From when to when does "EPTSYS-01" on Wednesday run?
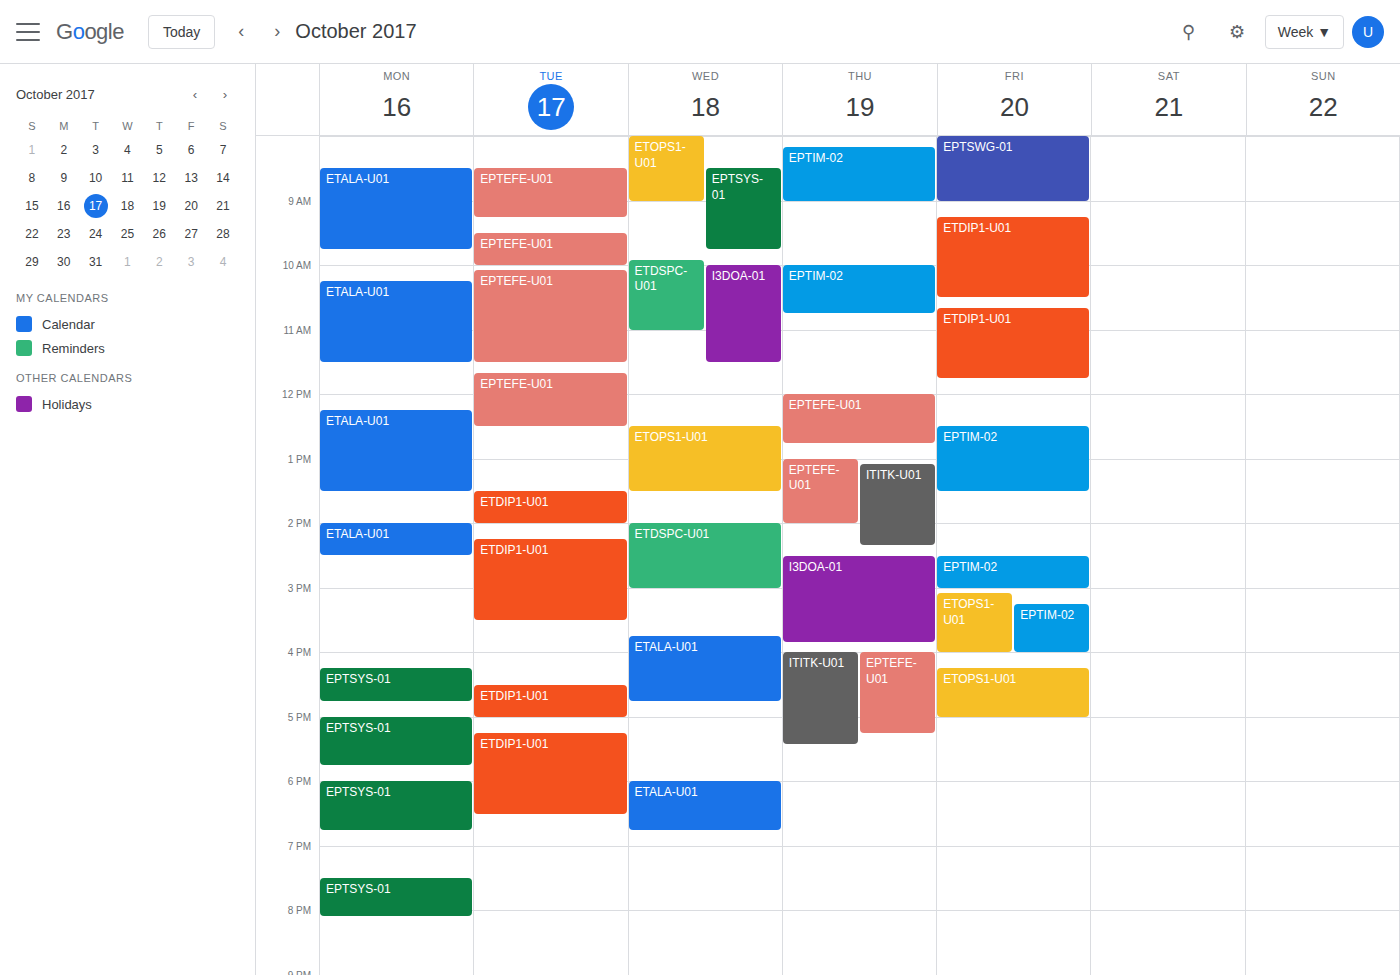
8:30 AM to 9:45 AM